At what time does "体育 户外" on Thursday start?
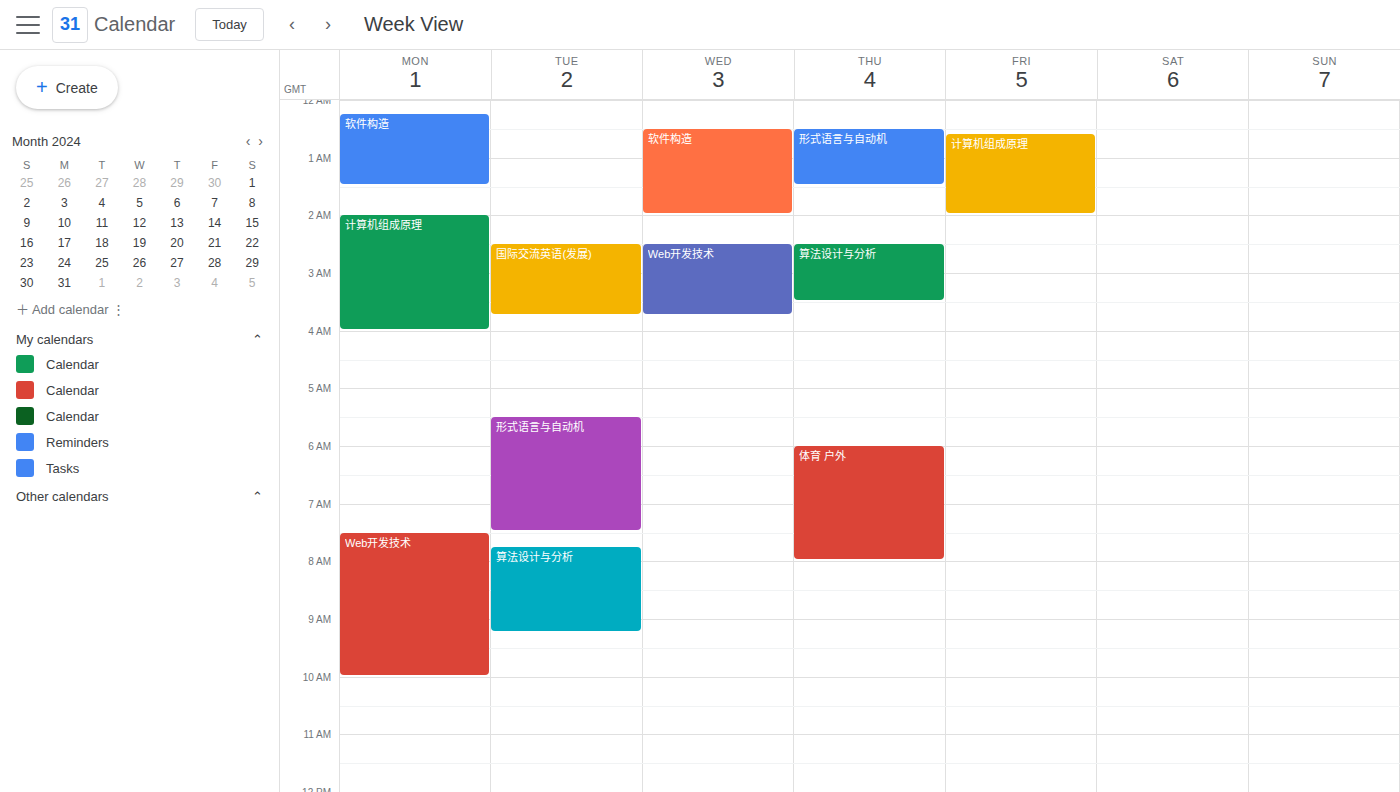
06:00